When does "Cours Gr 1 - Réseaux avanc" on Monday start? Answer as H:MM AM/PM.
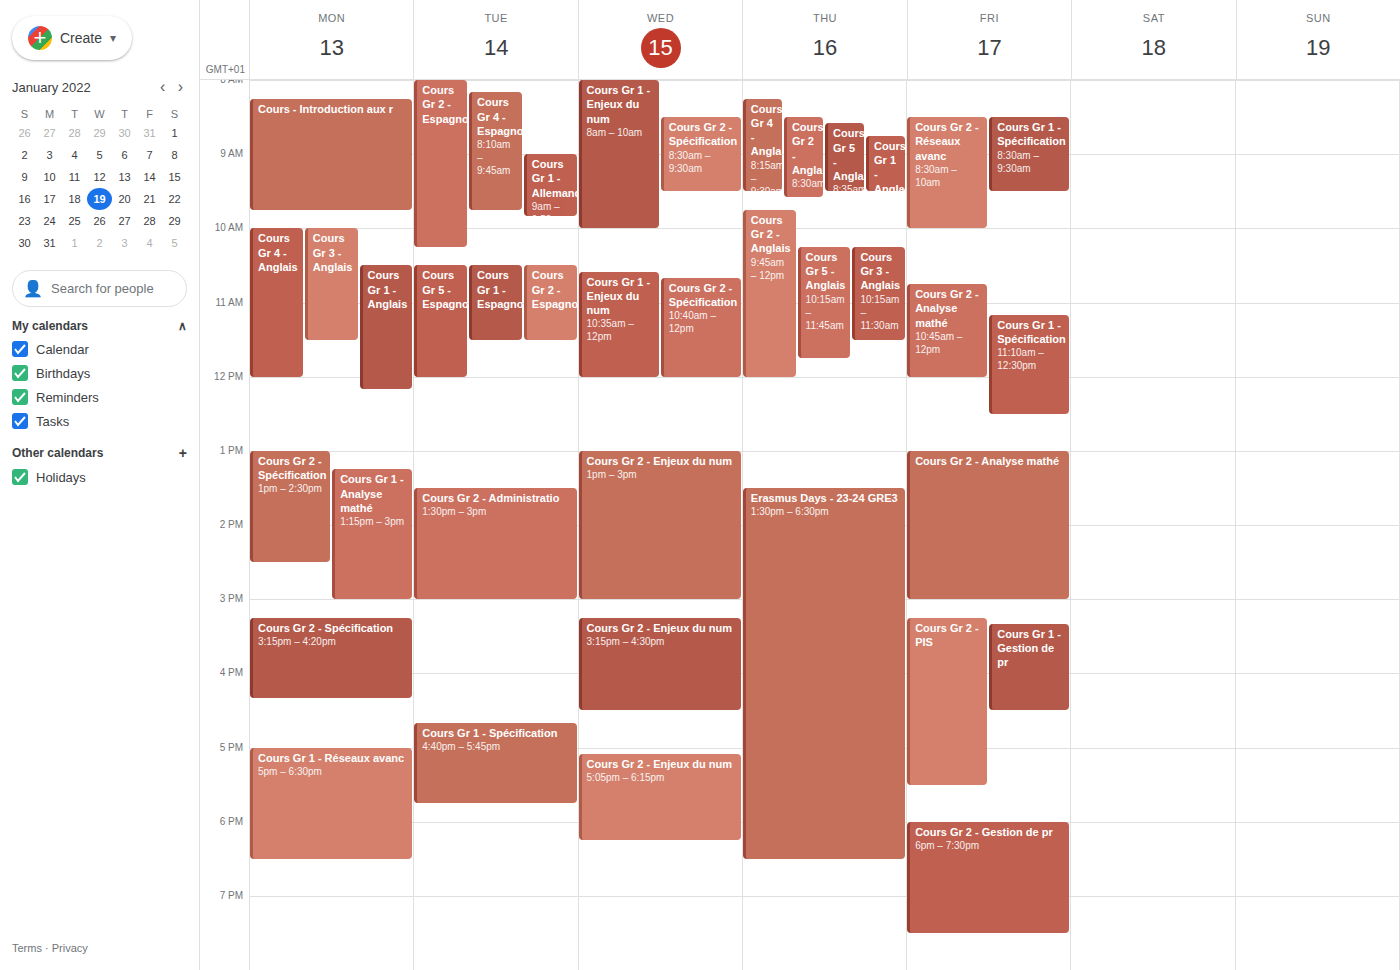
5:00 PM